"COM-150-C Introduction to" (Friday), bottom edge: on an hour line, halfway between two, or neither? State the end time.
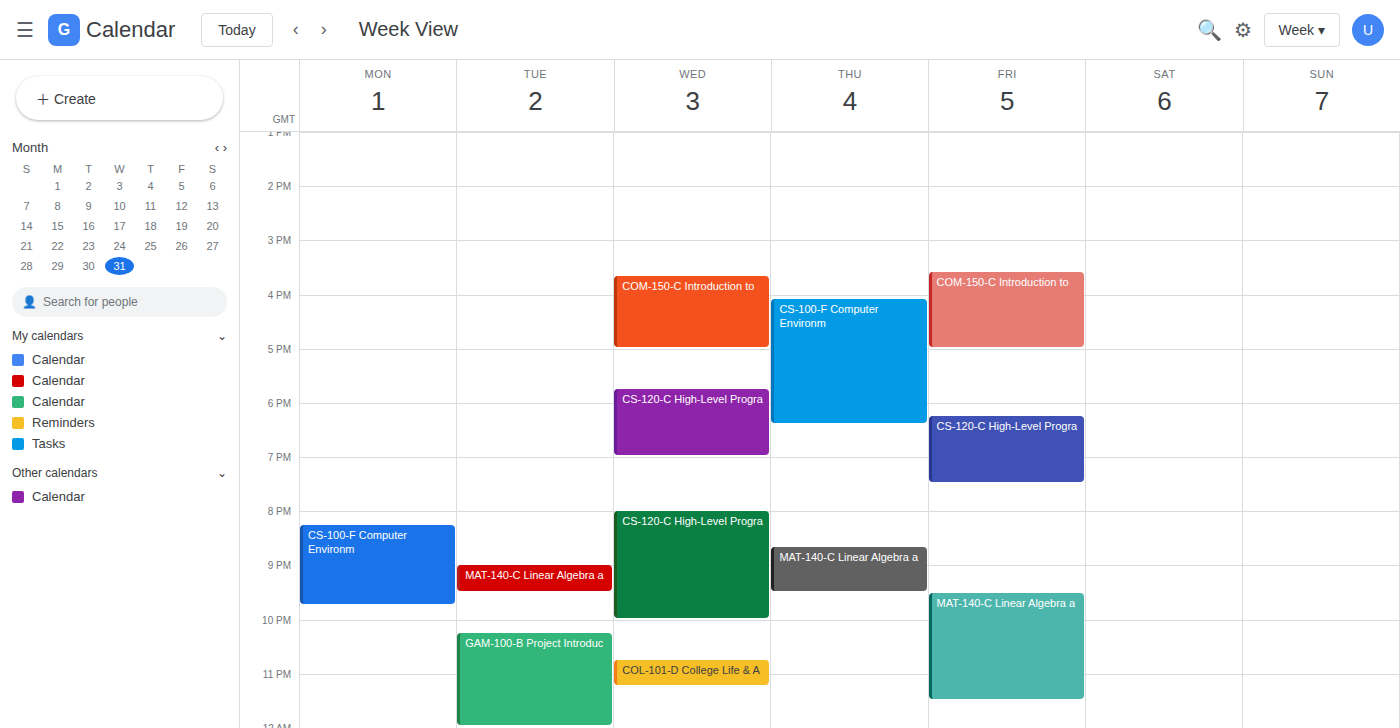
5:00 PM -- exactly on the 5 PM line.